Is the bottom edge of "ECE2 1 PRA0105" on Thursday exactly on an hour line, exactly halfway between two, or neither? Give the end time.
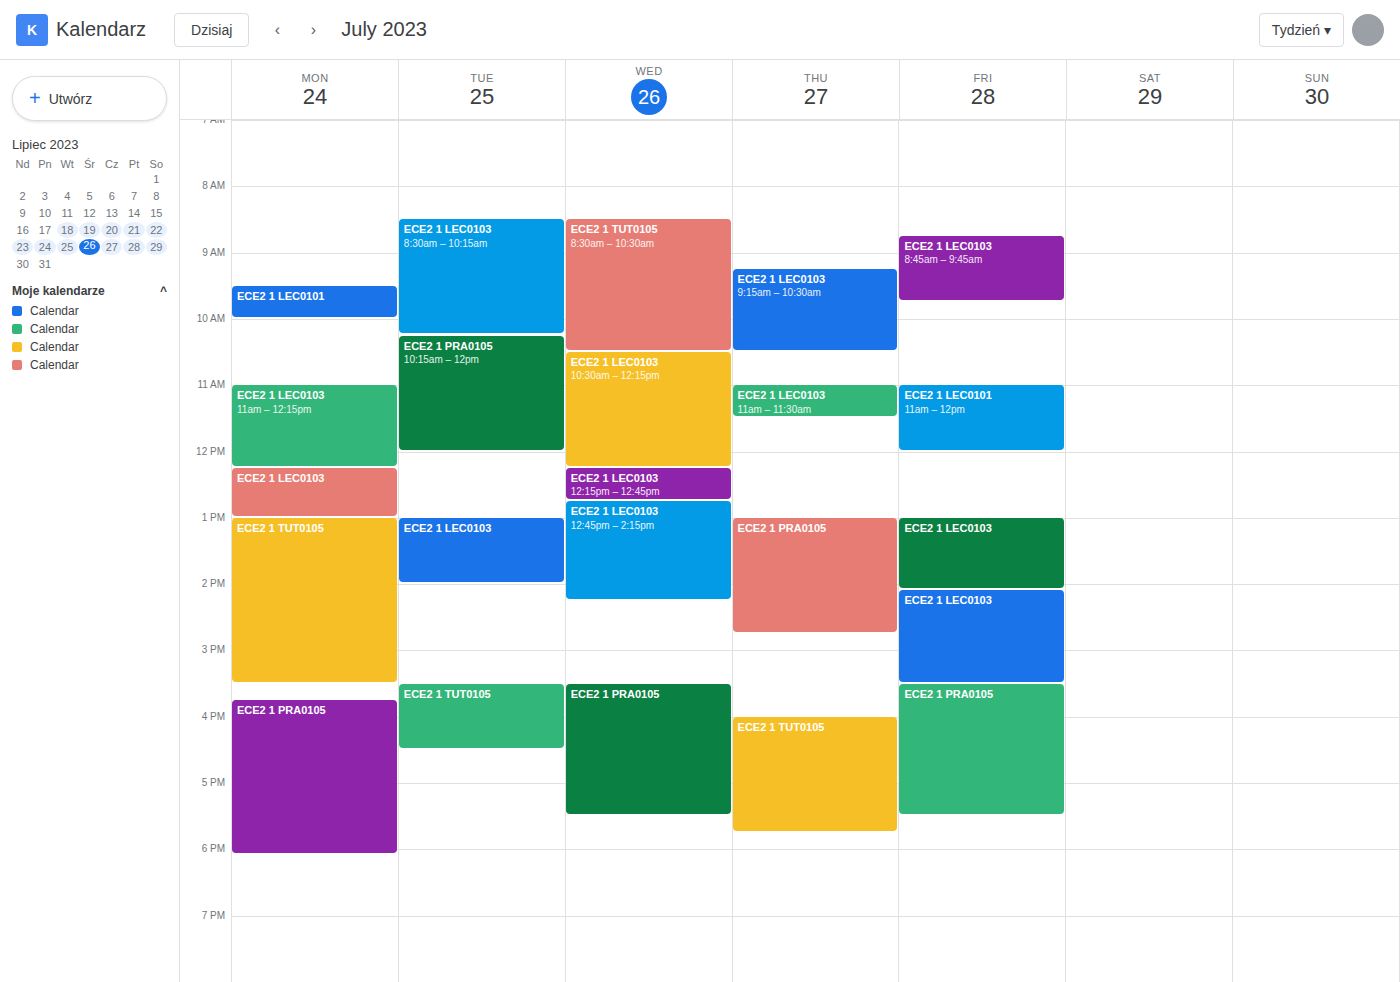
2:45 PM -- neither: three quarters of the way from the 2 PM line to the 3 PM line.